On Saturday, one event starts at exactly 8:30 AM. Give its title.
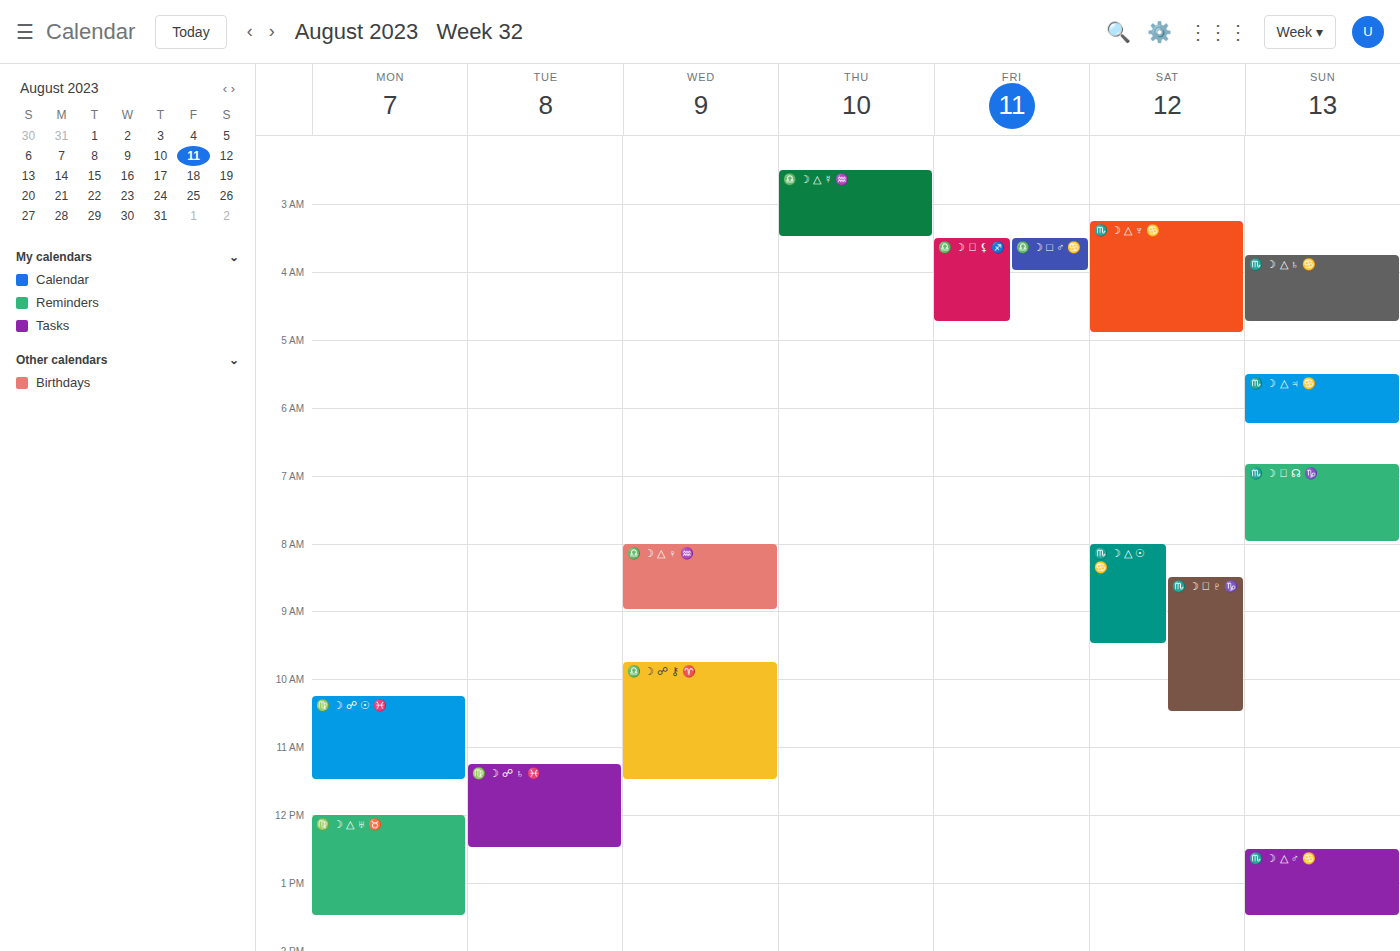
"♏️ ☽ ⚹ ♇ ♑️"